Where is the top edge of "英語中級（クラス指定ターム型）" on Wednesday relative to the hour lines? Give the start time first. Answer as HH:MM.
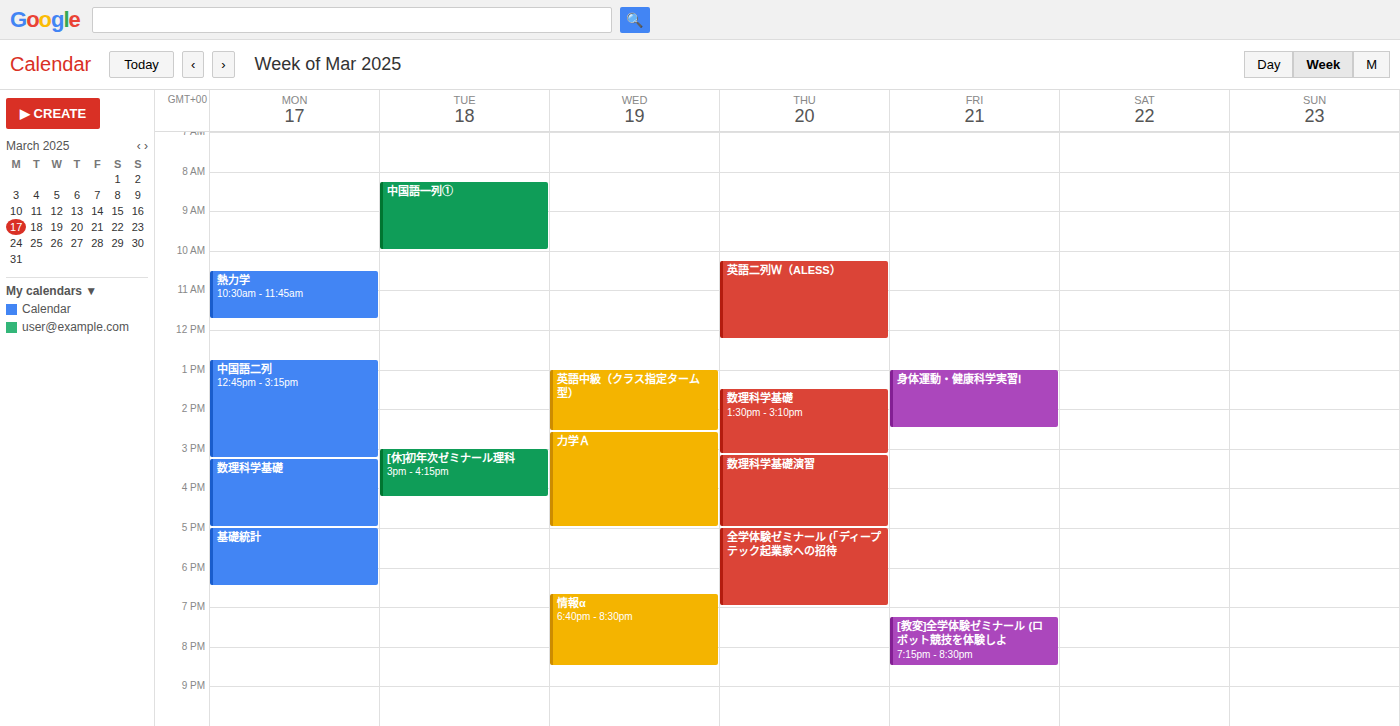
13:00 -- exactly on the 13:00 line.